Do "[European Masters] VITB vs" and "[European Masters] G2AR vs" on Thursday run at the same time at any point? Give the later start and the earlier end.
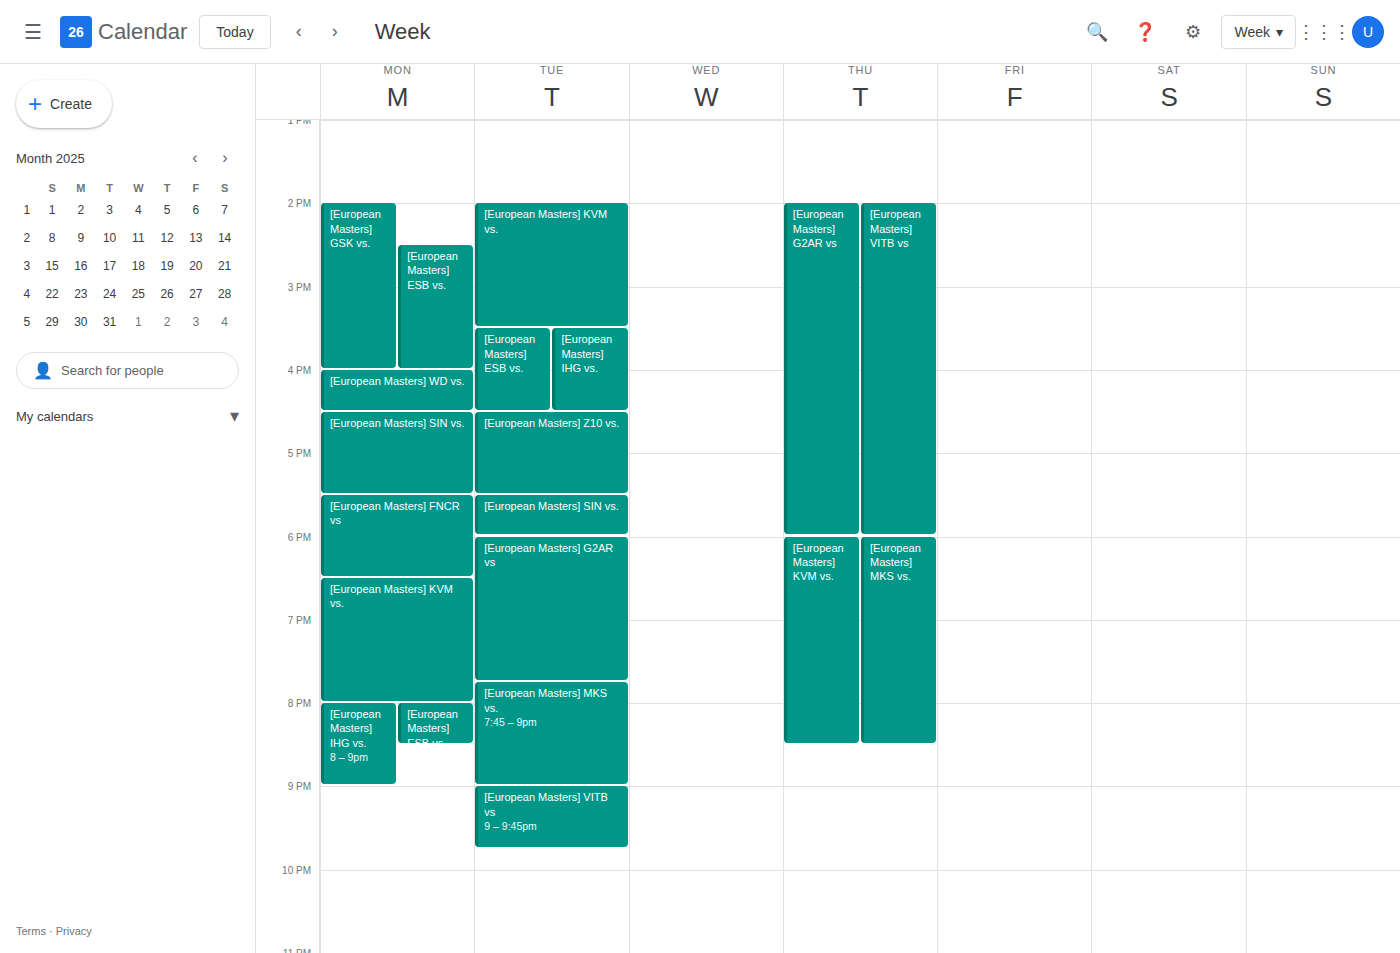
"[European Masters] G2AR vs" runs 2:00 PM to 6:00 PM, inside "[European Masters] VITB vs" -- they overlap.